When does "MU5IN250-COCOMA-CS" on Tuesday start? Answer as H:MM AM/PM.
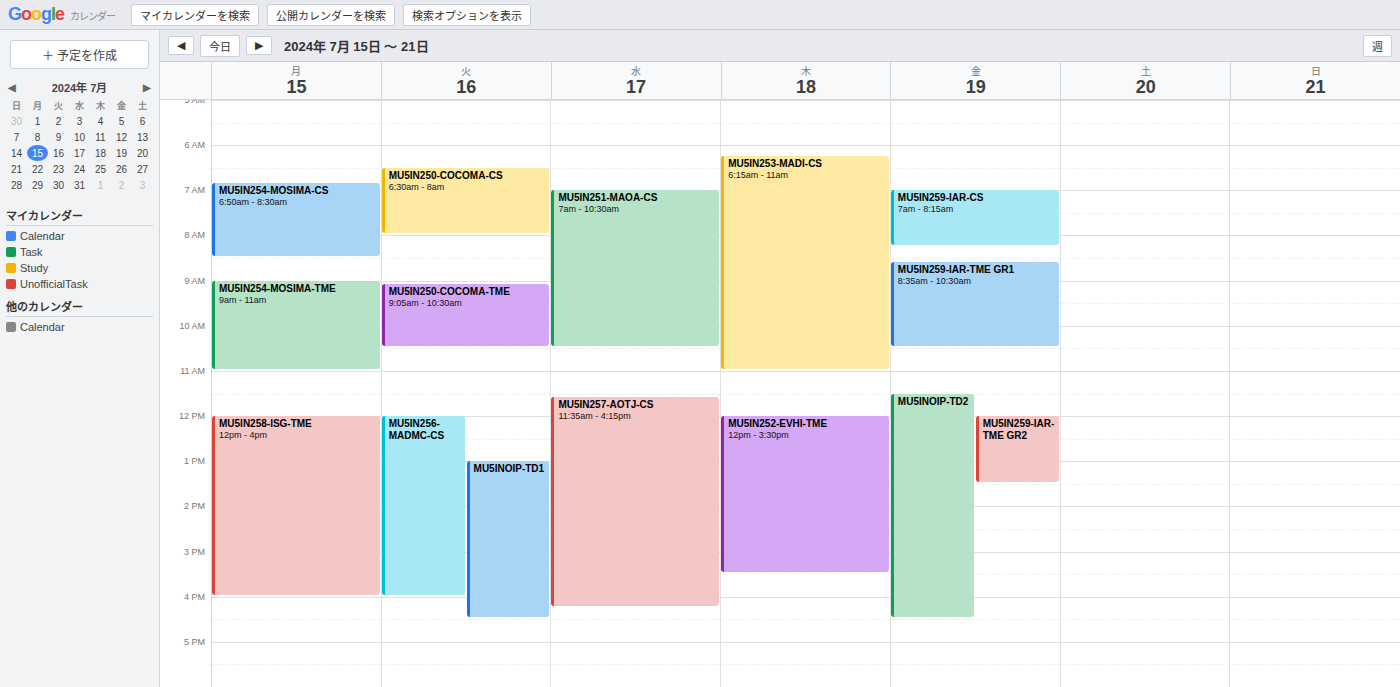
6:30 AM